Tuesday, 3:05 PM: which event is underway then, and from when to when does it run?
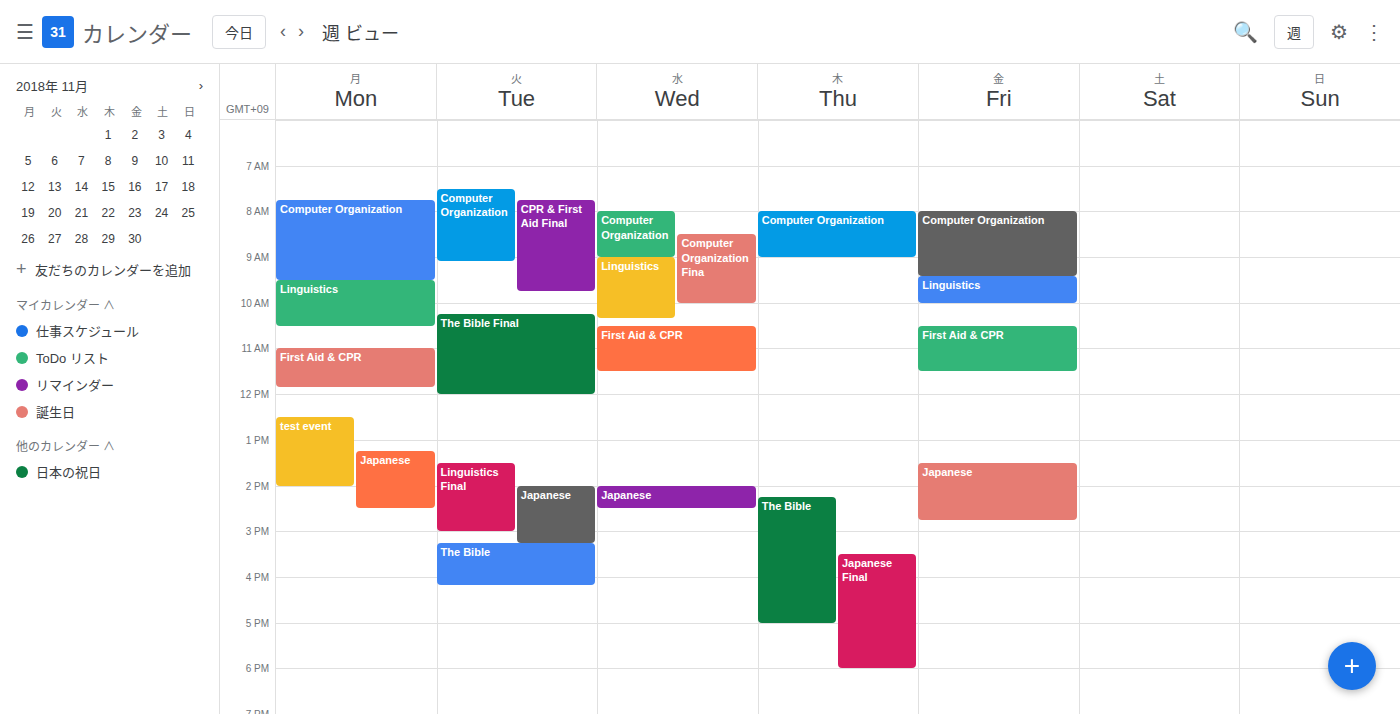
"Japanese", 2:00 PM to 3:15 PM